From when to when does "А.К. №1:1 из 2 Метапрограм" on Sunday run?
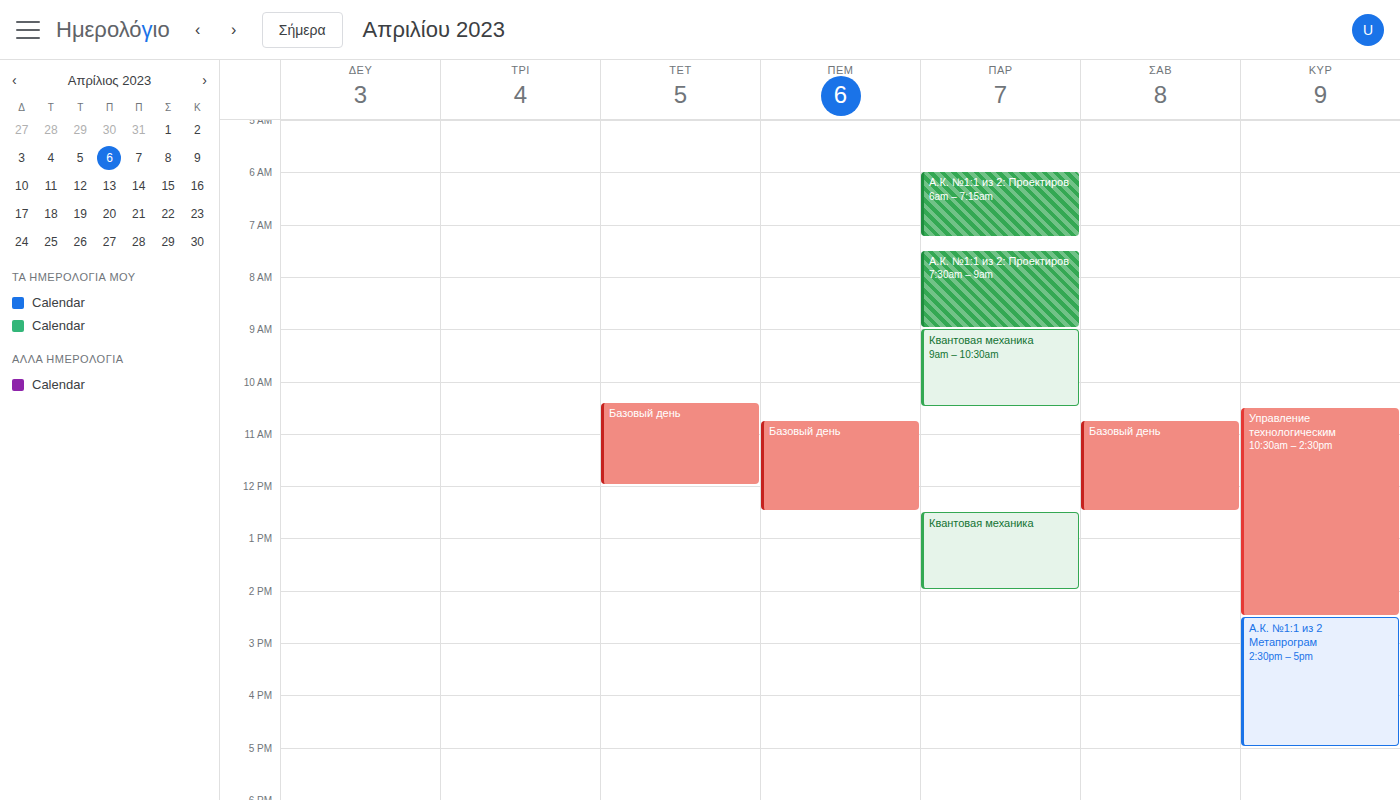
2:30 PM to 5:00 PM